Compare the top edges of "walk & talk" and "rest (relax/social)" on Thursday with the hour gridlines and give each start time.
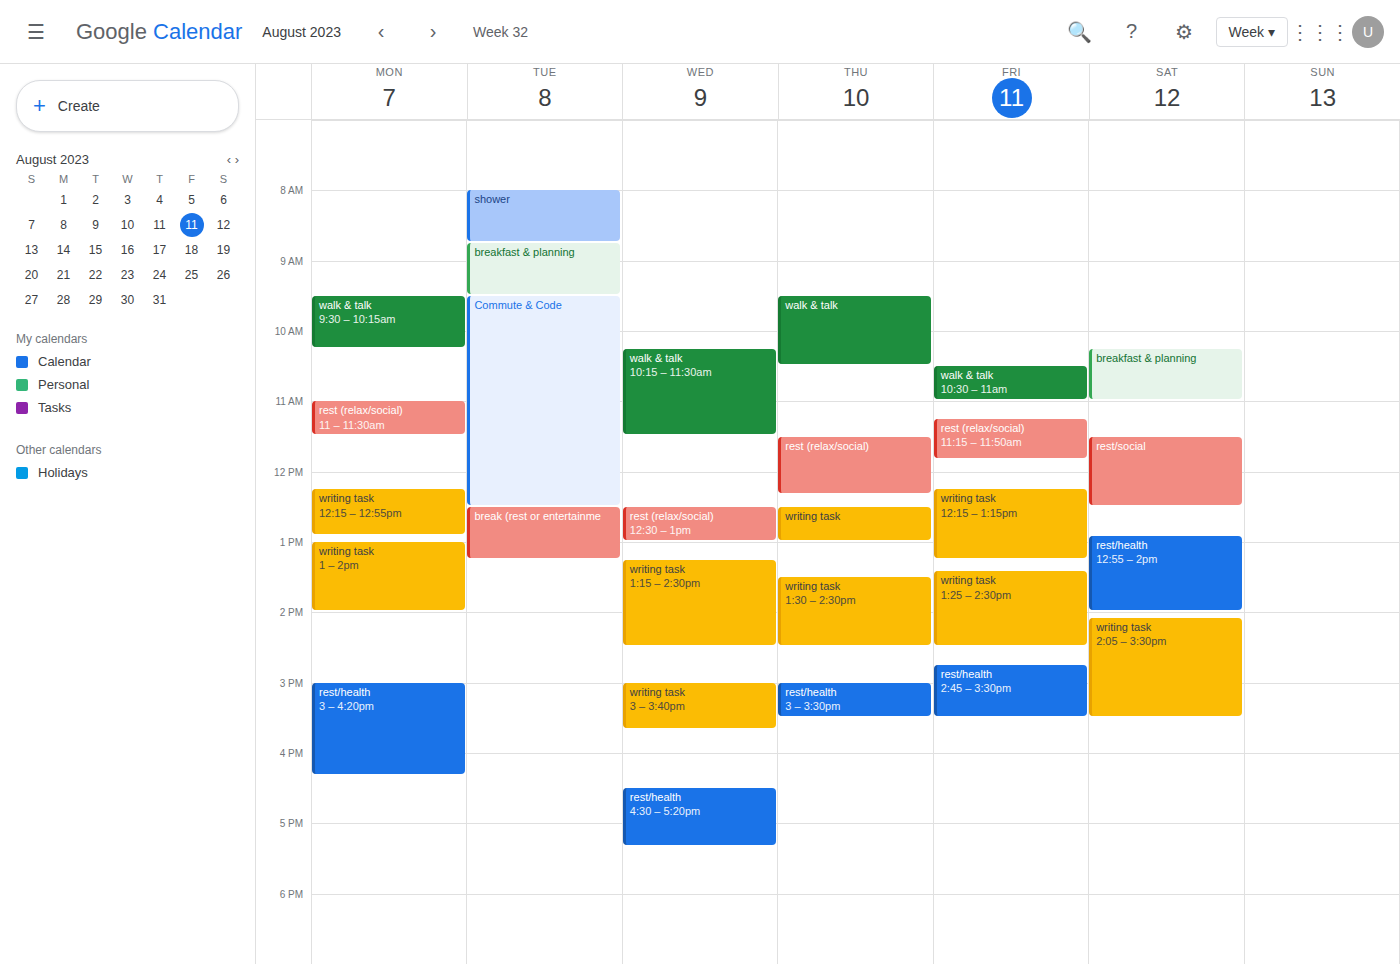
"walk & talk": 9:30 AM, halfway between the 9 AM and 10 AM lines. "rest (relax/social)": 11:30 AM, halfway between the 11 AM and 12 PM lines.